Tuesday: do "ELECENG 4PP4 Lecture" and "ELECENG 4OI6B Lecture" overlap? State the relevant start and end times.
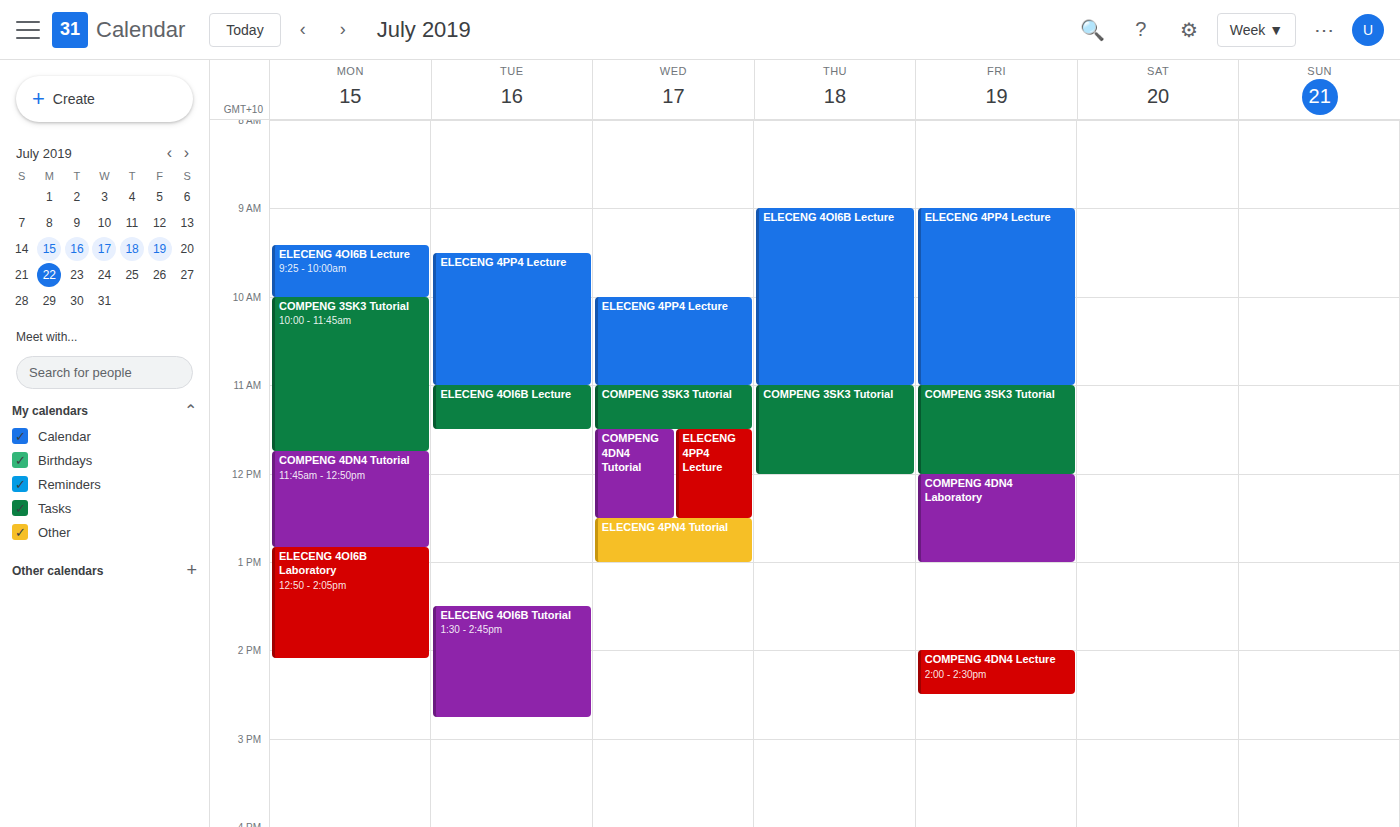
"ELECENG 4PP4 Lecture" ends at 11:00 AM, exactly when "ELECENG 4OI6B Lecture" starts -- they touch but do not overlap.